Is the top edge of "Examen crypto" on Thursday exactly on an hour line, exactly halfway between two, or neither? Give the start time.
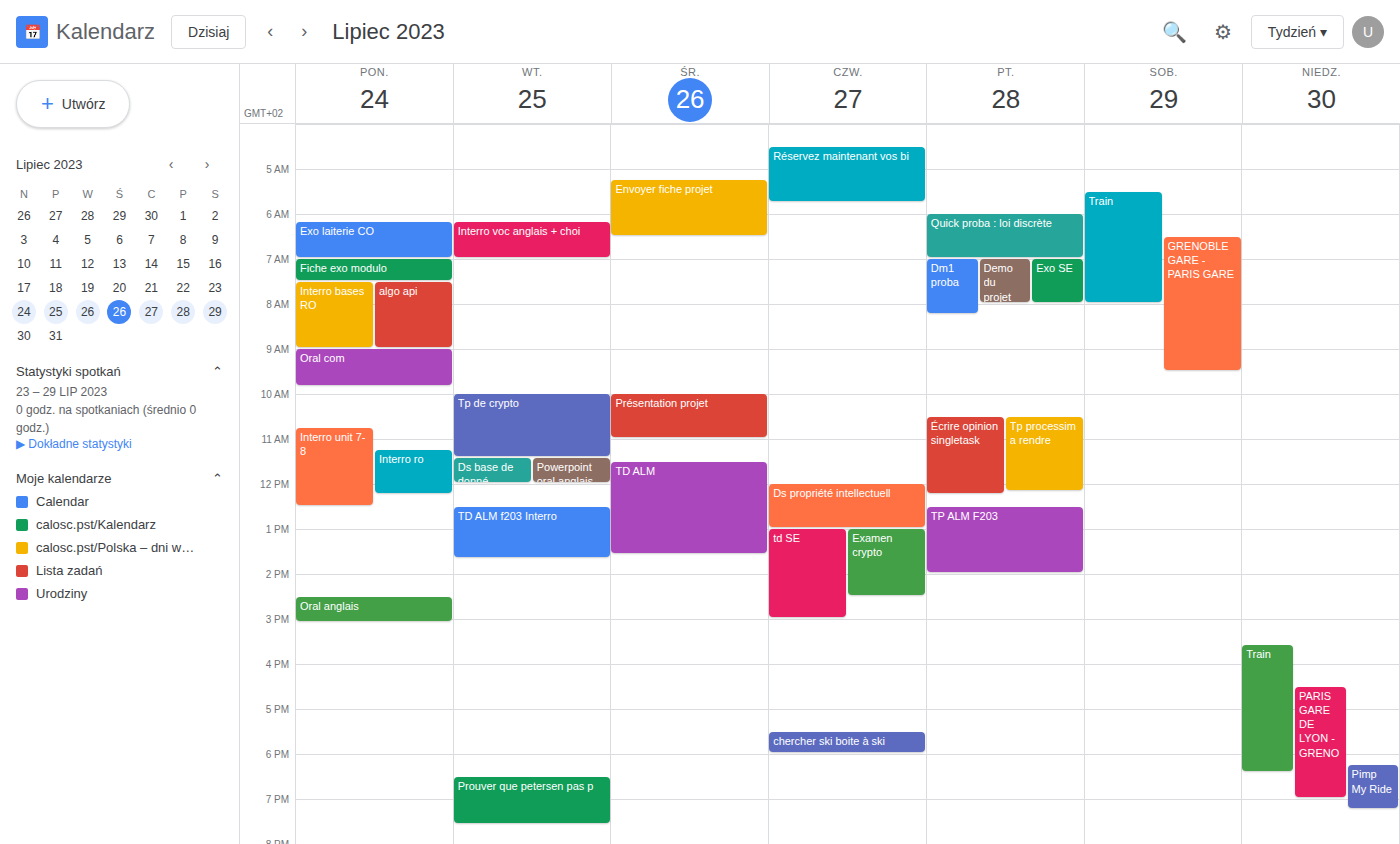
1:00 PM -- exactly on the 1 PM line.